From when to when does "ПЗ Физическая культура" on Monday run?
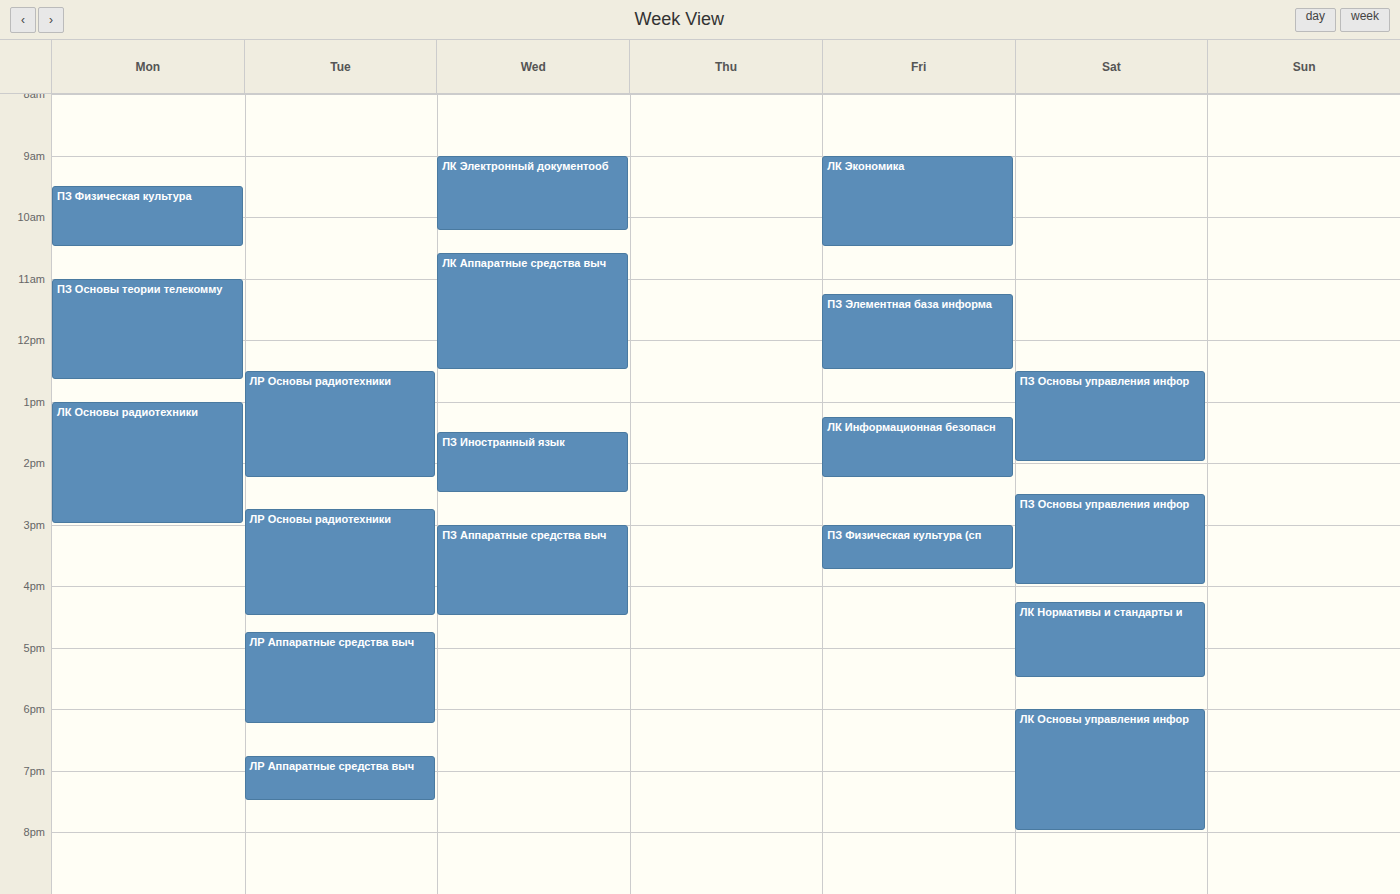
9:30 AM to 10:30 AM